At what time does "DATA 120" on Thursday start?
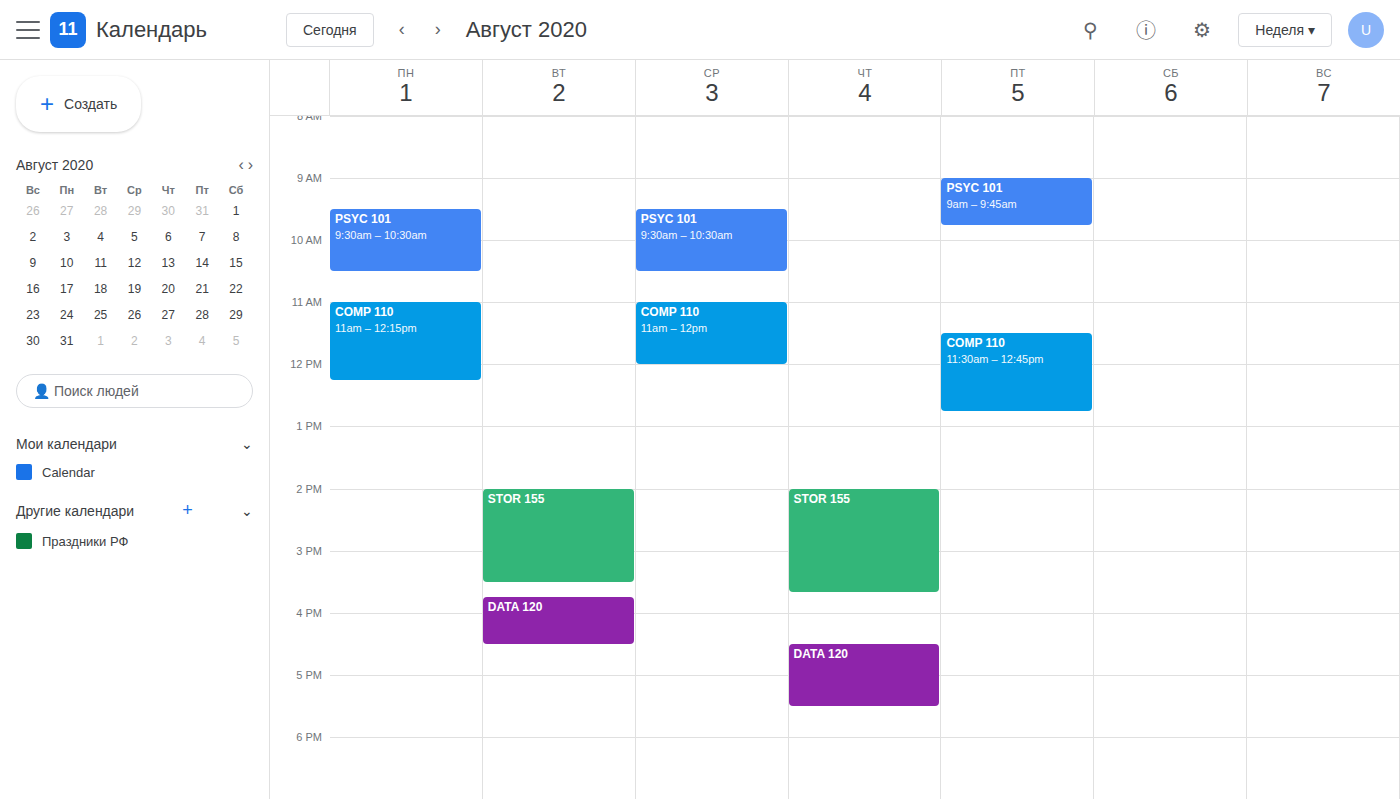
4:30 PM